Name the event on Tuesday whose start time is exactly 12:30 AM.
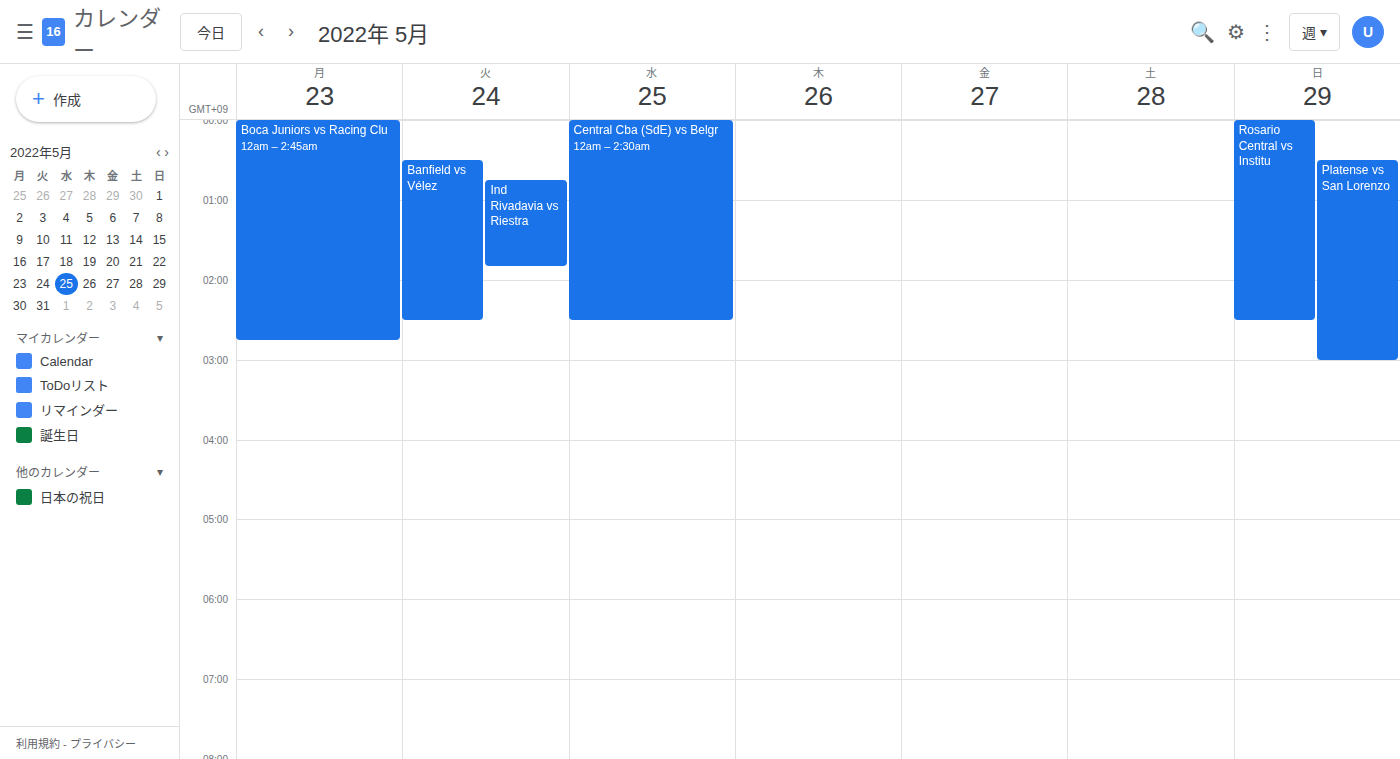
"Banfield vs Vélez"